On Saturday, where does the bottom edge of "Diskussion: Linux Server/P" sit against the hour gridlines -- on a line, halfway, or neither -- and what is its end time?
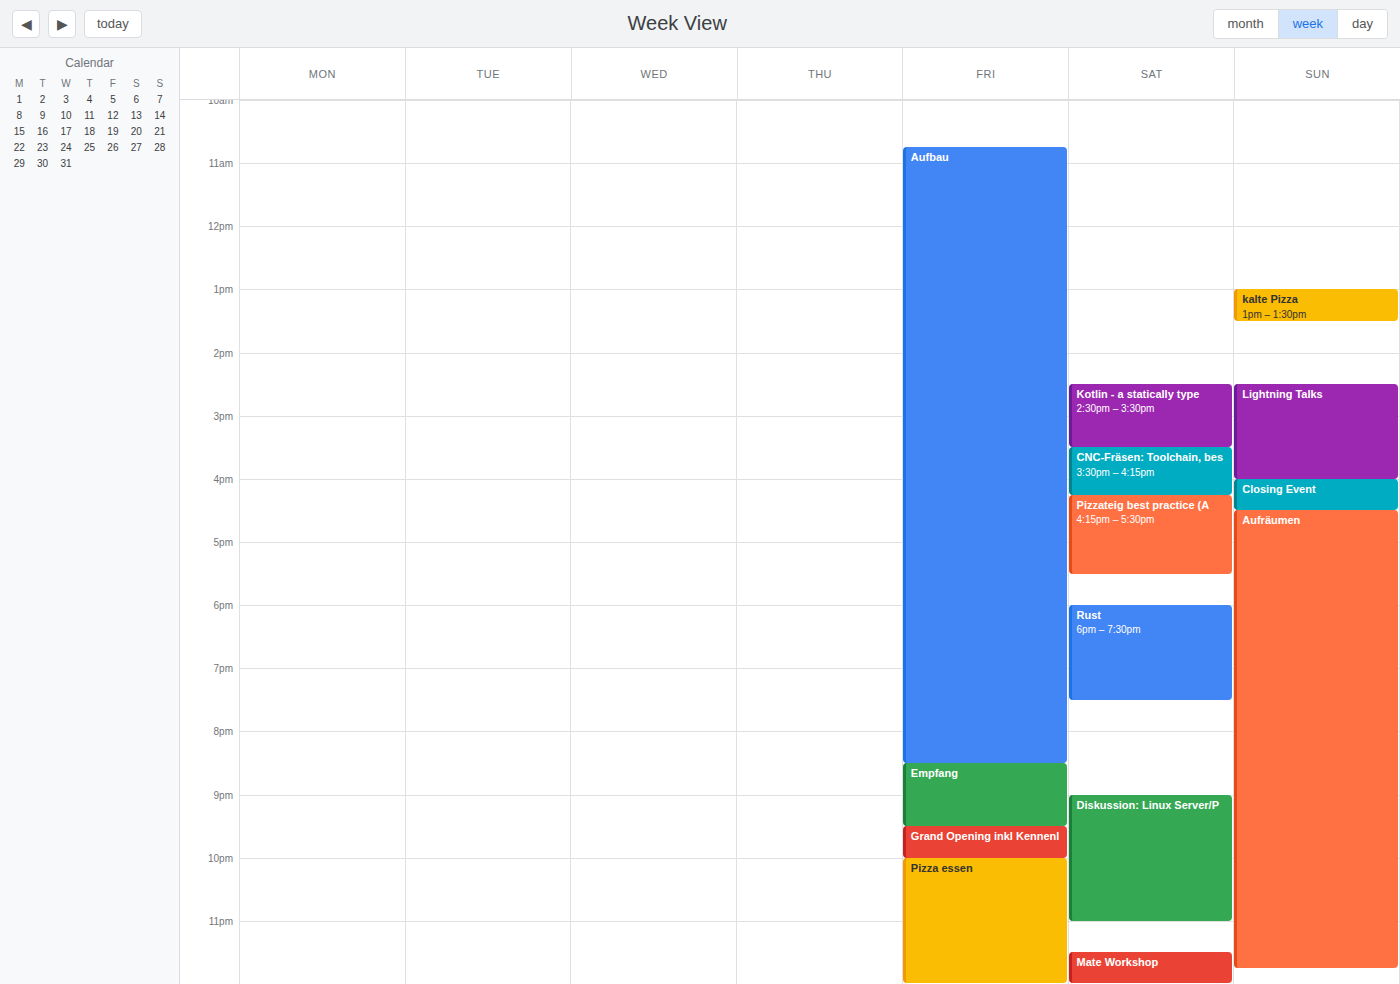
11:00 PM -- exactly on the 11 PM line.